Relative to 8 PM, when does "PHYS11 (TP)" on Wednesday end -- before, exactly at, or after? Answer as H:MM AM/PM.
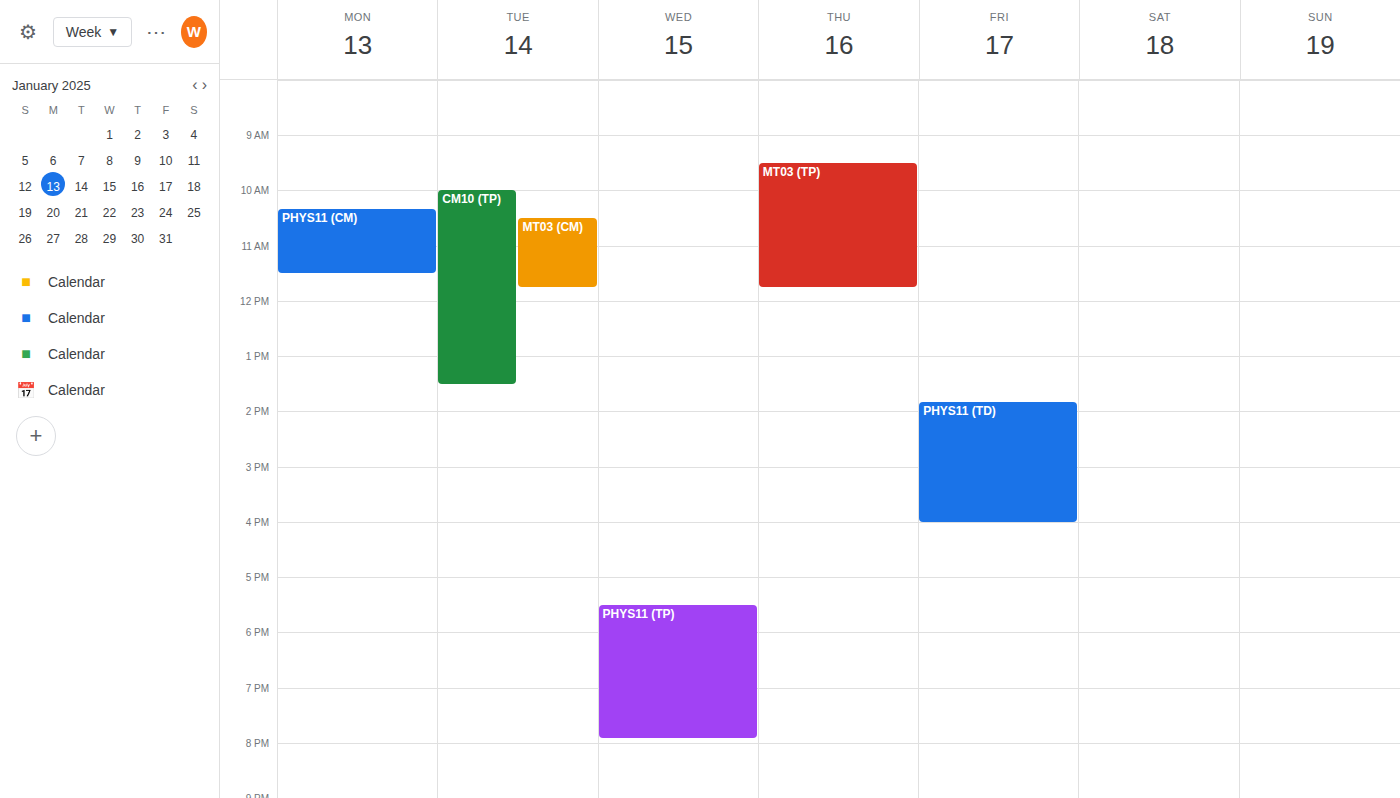
7:55 PM -- before 8 PM, 5 minutes above the 8 PM line.